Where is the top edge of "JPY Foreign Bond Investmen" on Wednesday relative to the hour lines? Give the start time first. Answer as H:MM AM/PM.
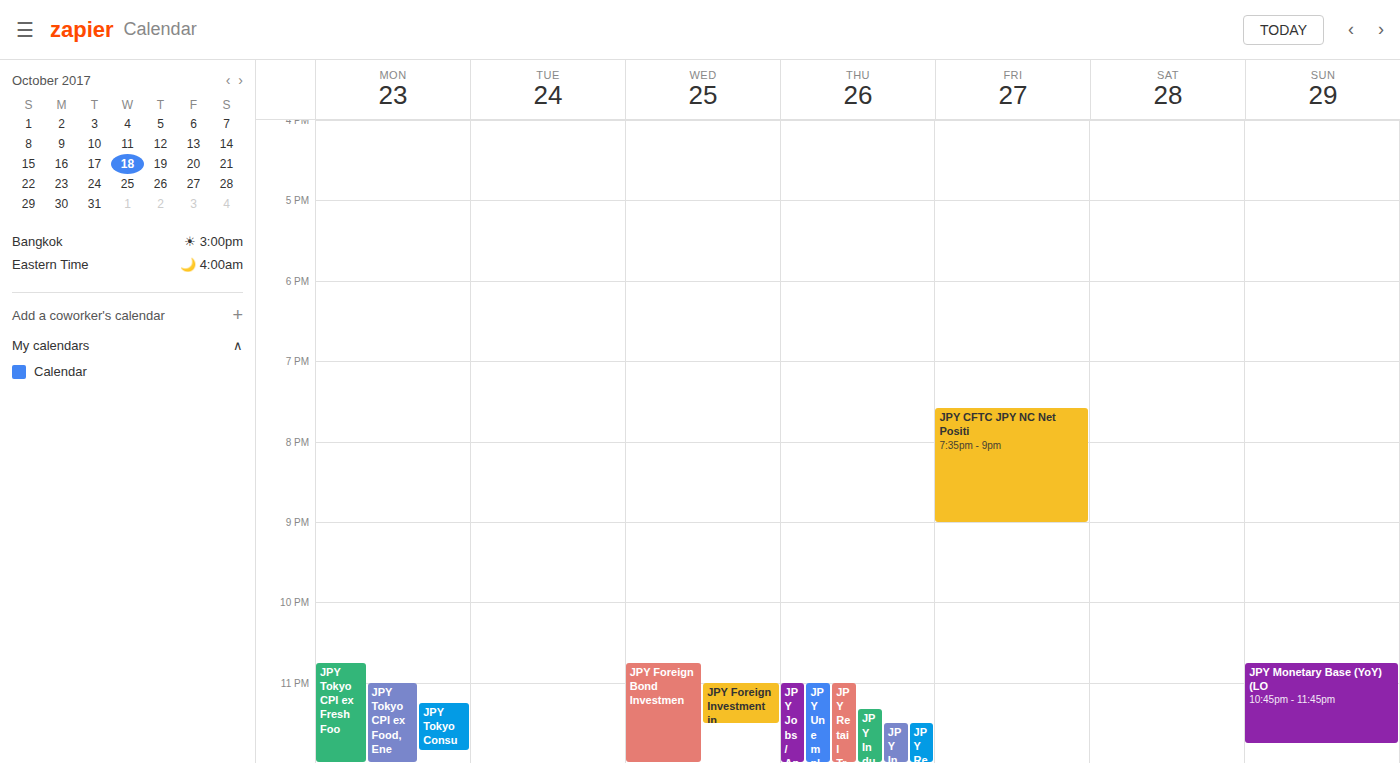
10:45 PM -- neither: three quarters of the way from the 10 PM line to the 11 PM line.